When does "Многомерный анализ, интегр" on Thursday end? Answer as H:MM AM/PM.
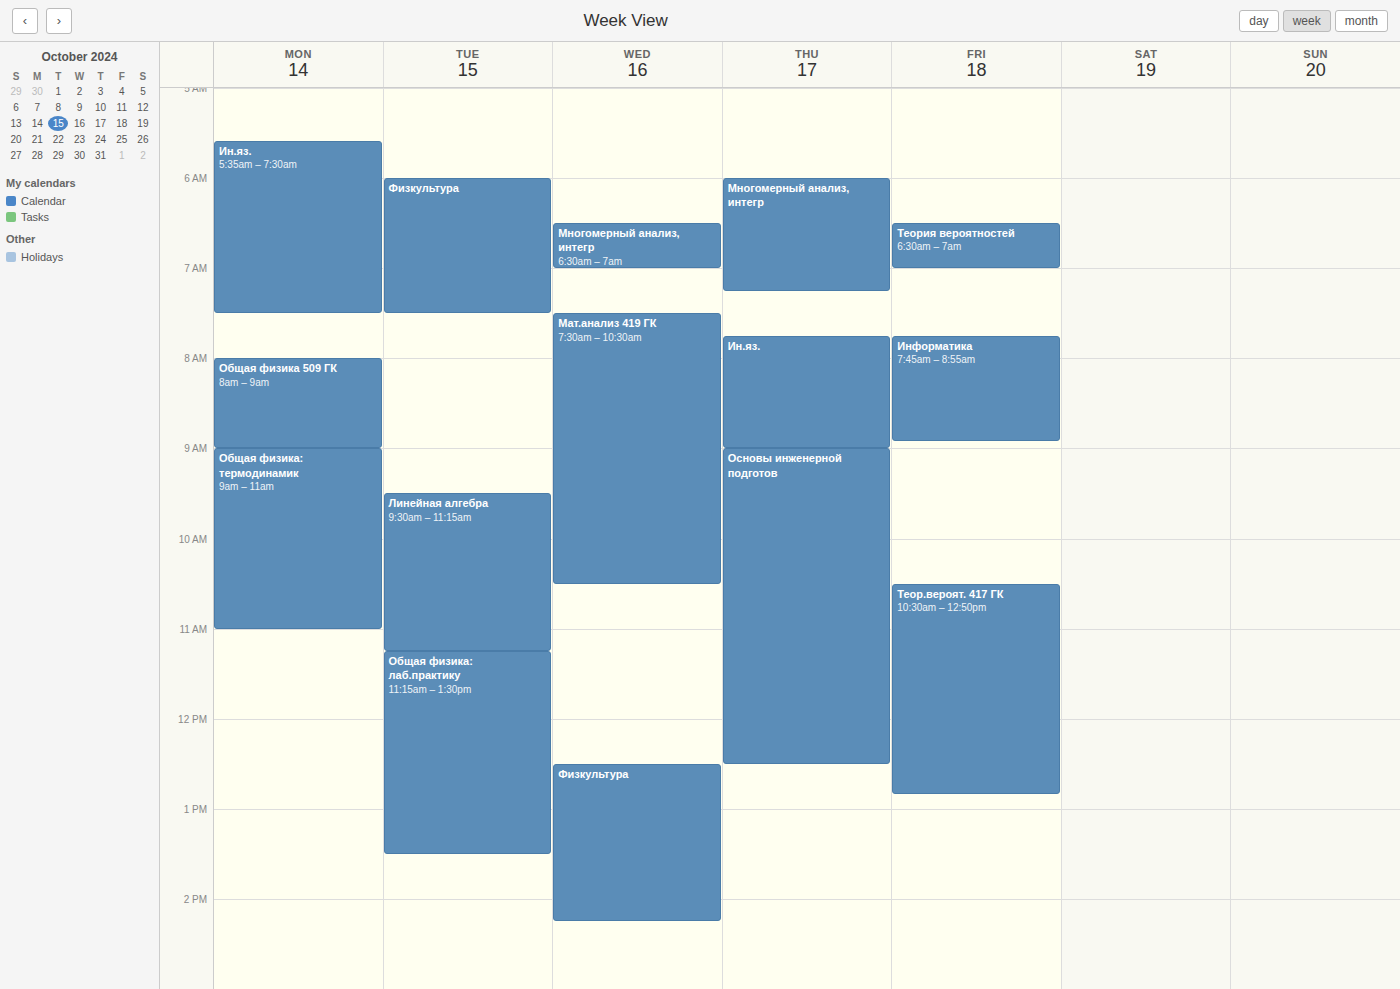
7:15 AM